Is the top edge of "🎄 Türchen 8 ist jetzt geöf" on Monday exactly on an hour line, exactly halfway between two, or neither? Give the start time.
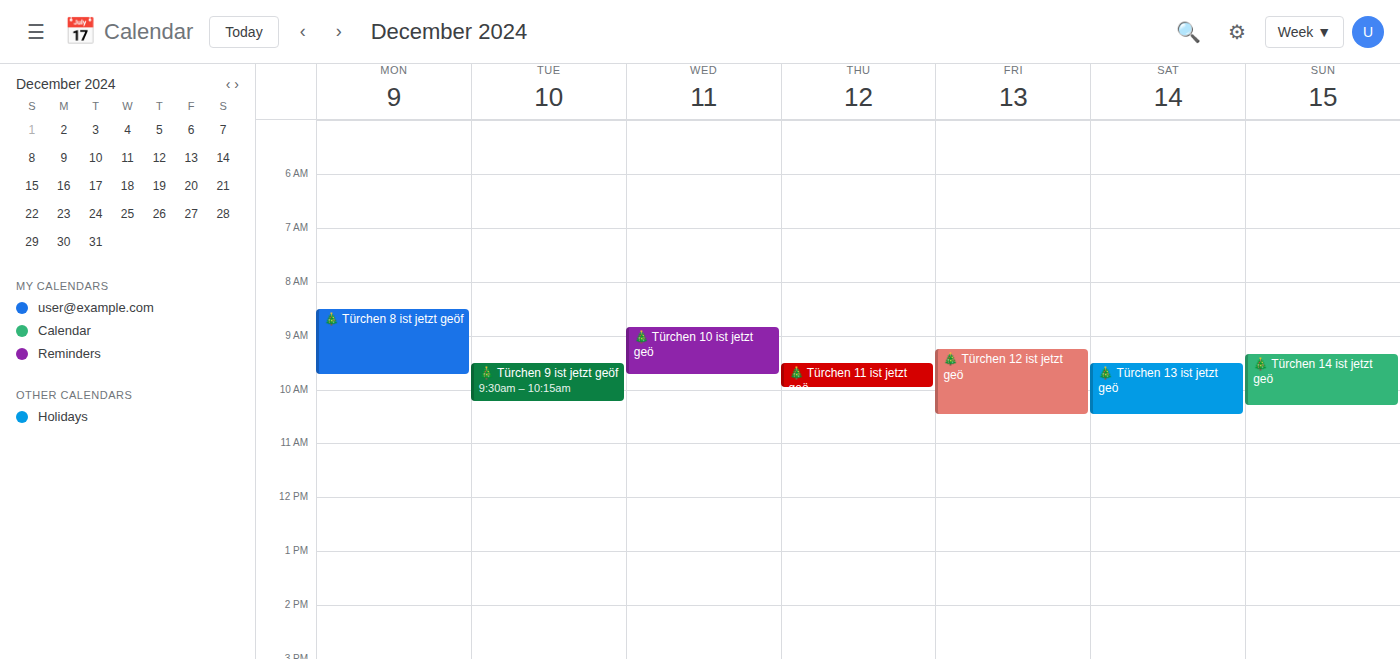
8:30 AM -- halfway between the 8 AM and 9 AM lines.